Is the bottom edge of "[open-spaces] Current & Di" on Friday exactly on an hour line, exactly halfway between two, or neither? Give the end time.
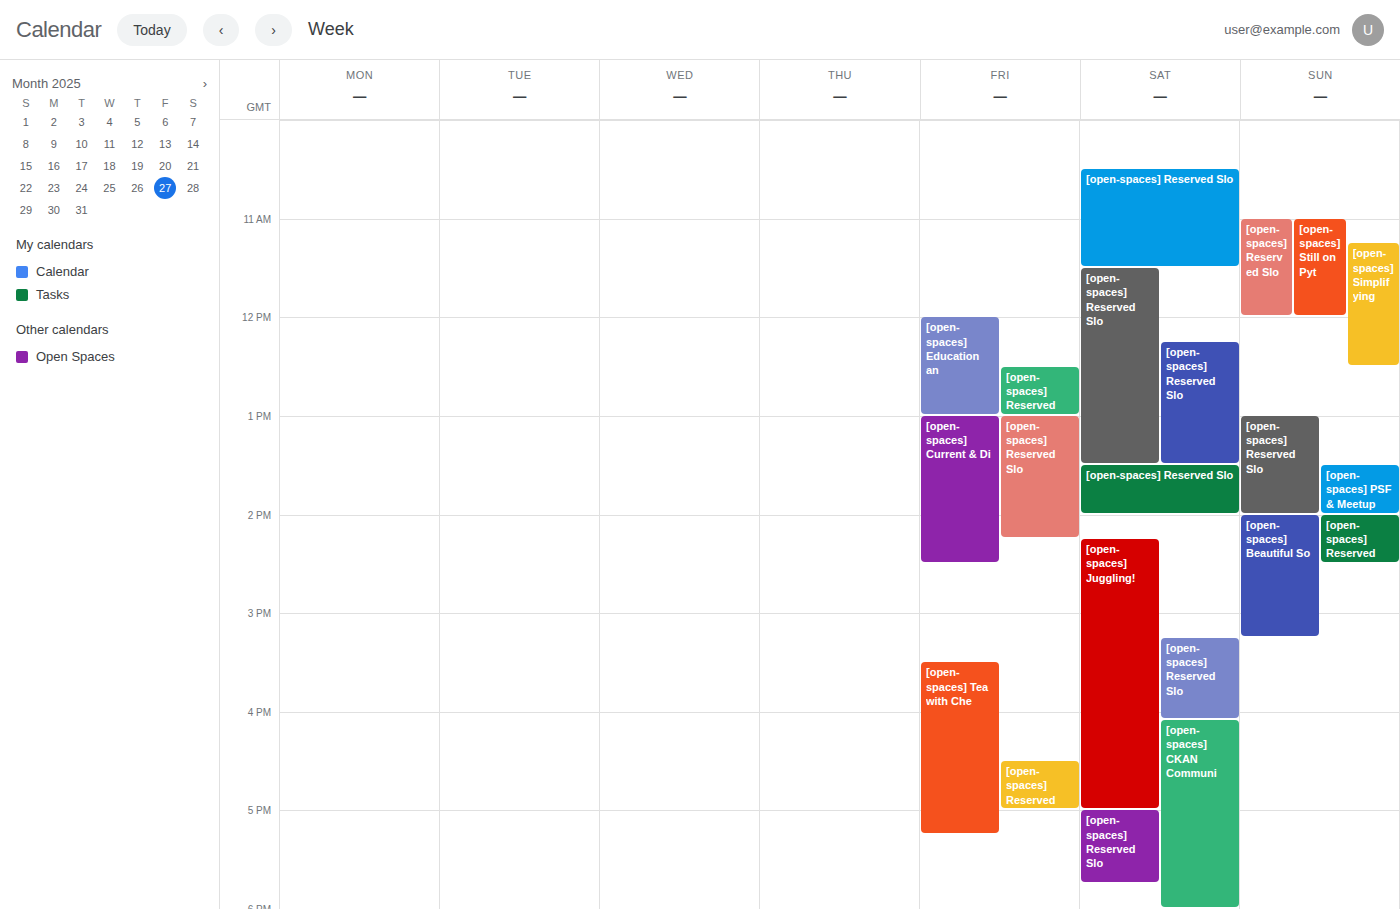
2:30 PM -- halfway between the 2 PM and 3 PM lines.